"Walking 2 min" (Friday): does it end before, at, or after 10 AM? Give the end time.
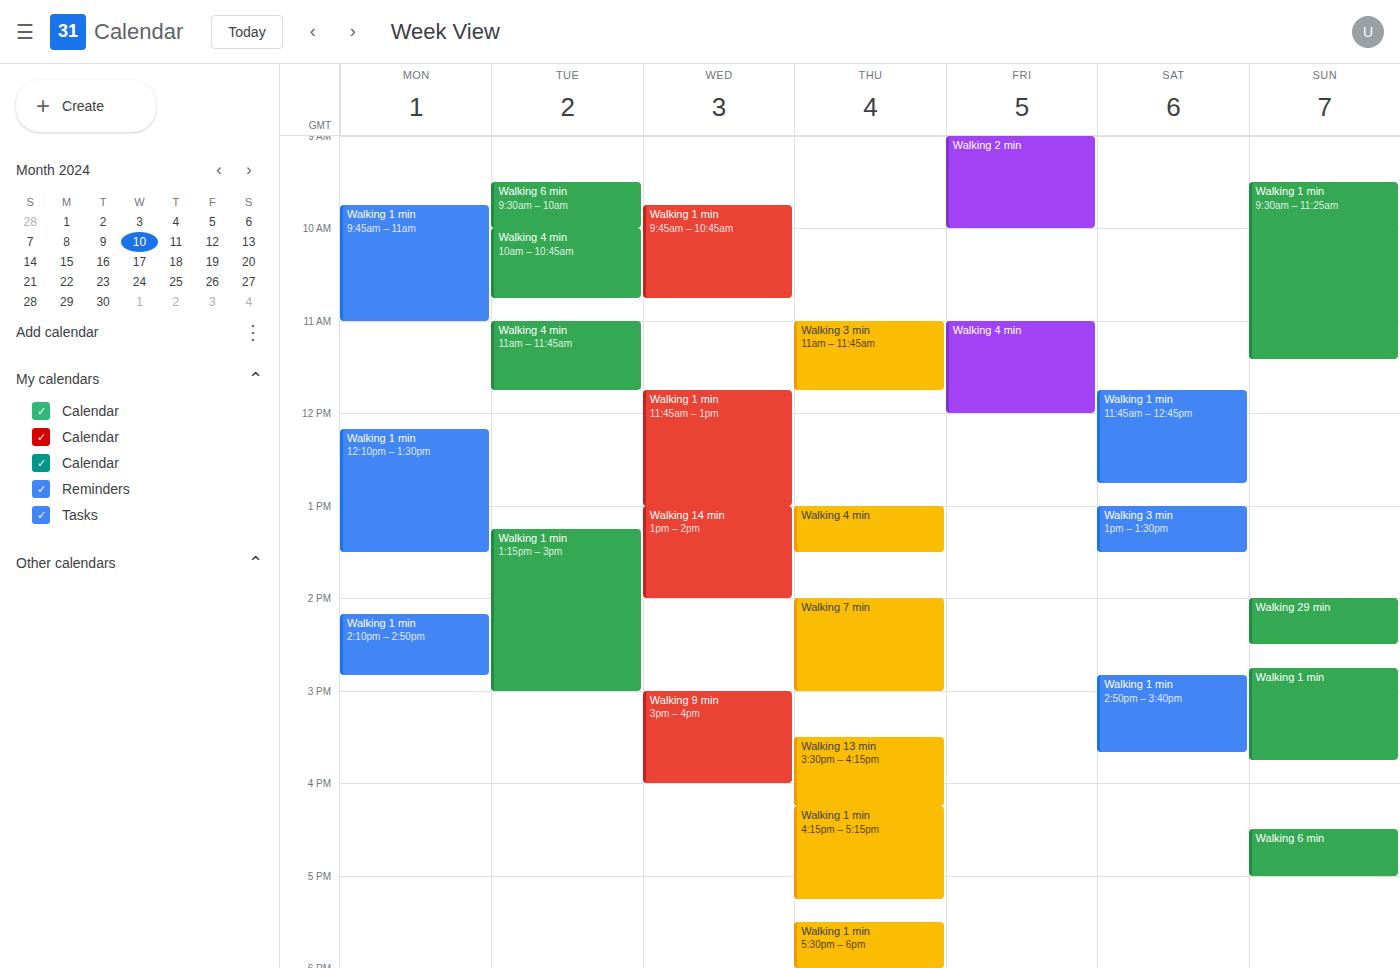
10:00 AM -- exactly at 10 AM, on the 10 AM line.